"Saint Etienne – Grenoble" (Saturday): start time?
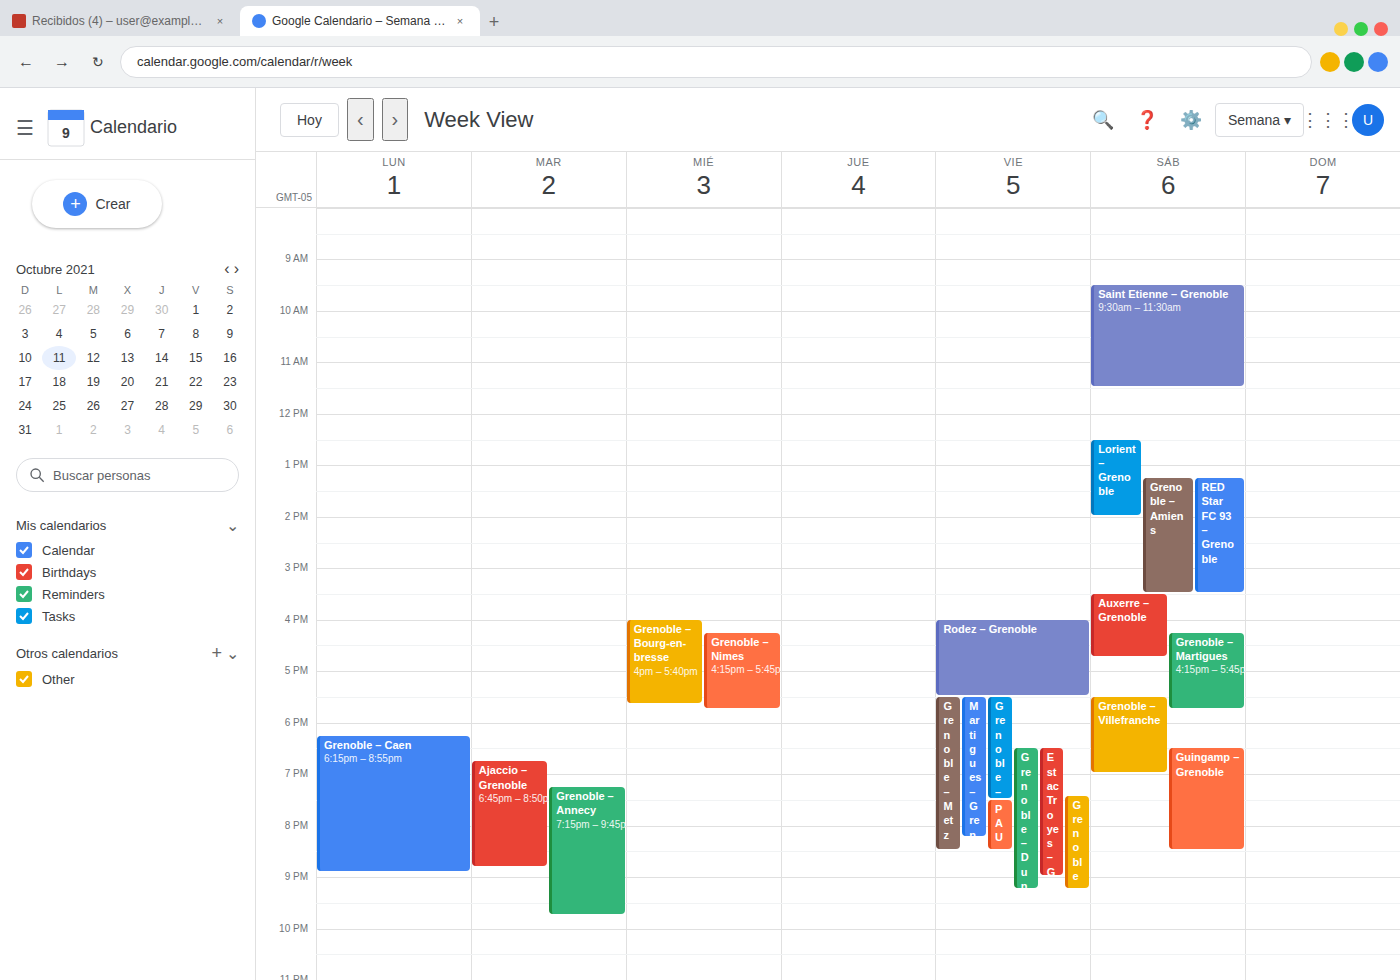
9:30 AM